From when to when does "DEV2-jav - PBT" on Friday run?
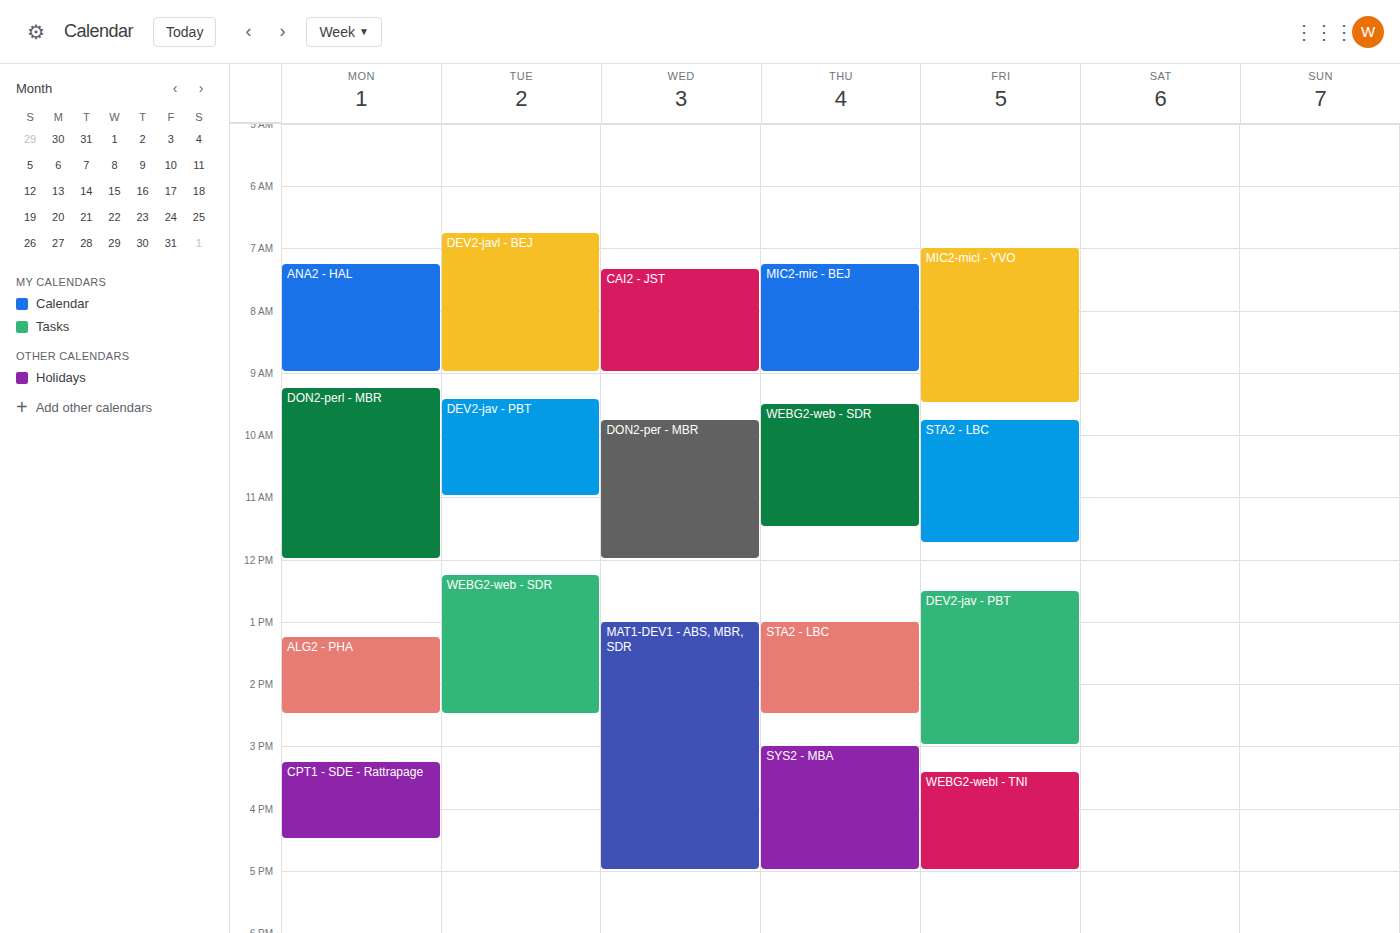
12:30 PM to 3:00 PM